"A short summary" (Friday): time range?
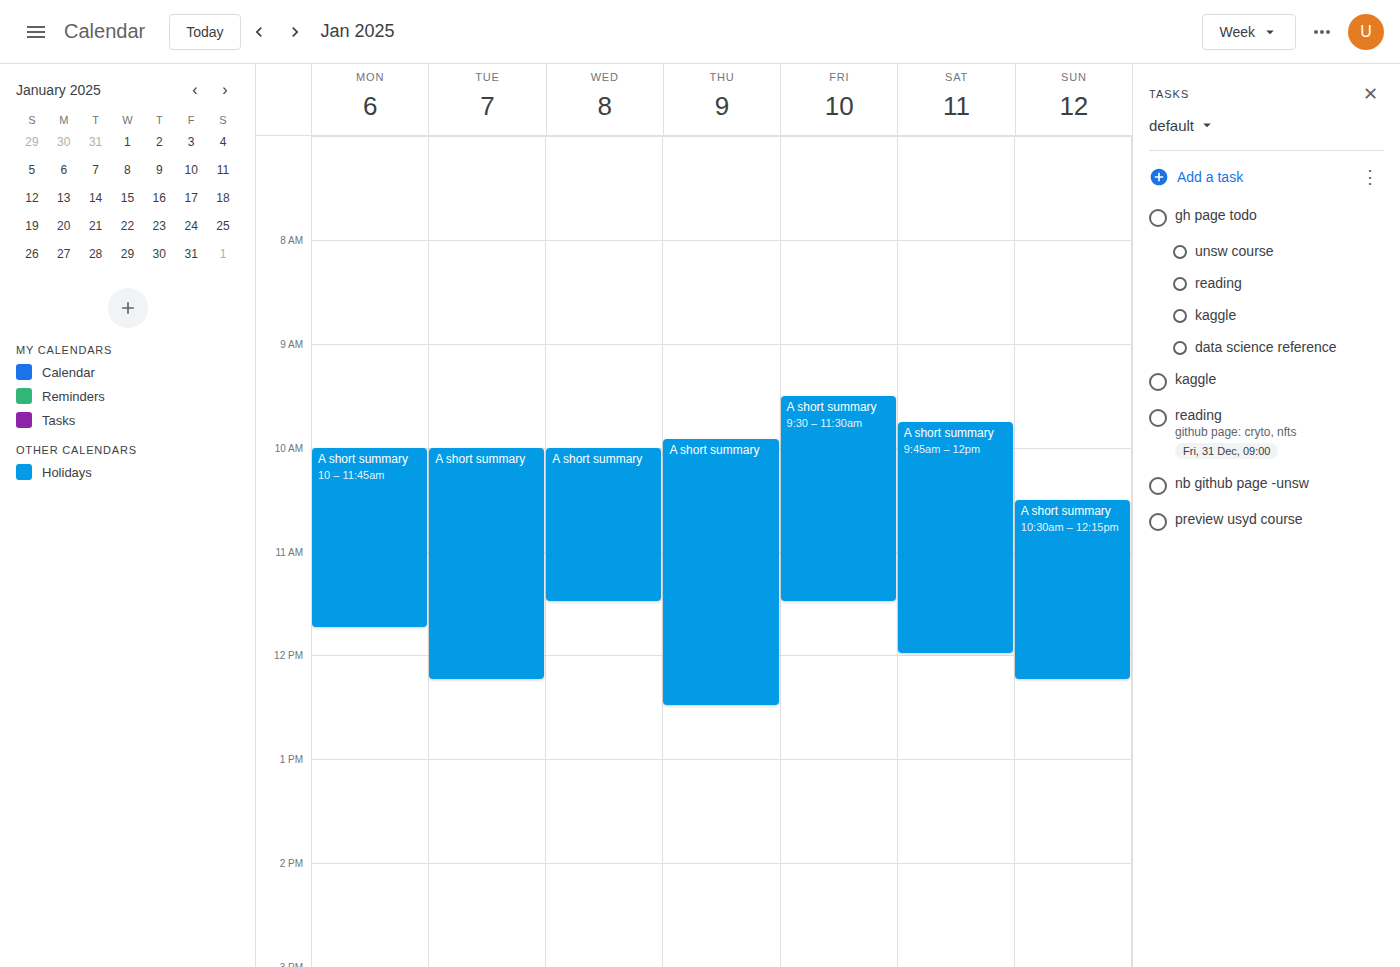
9:30 AM to 11:30 AM